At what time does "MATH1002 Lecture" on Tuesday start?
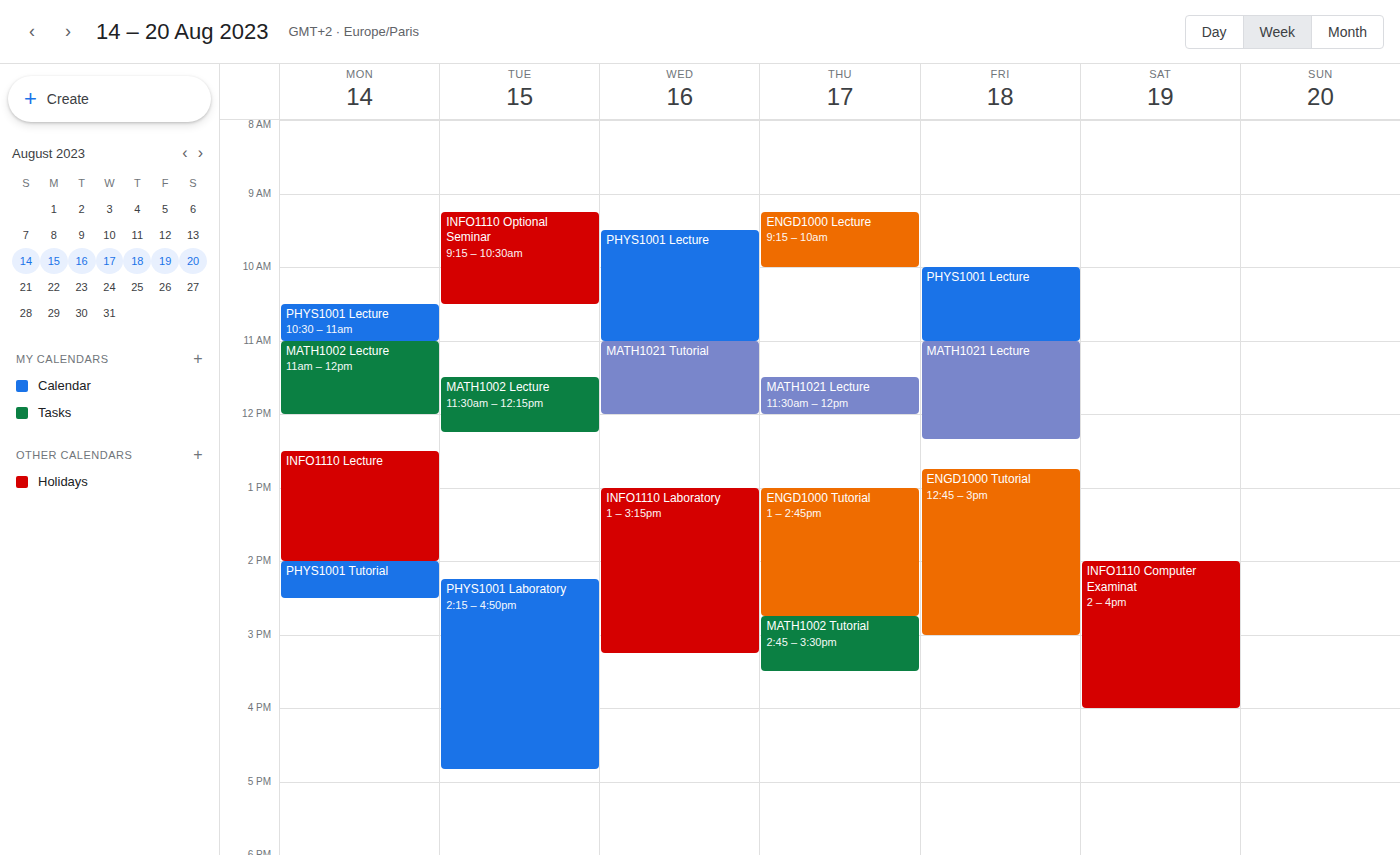
11:30 AM